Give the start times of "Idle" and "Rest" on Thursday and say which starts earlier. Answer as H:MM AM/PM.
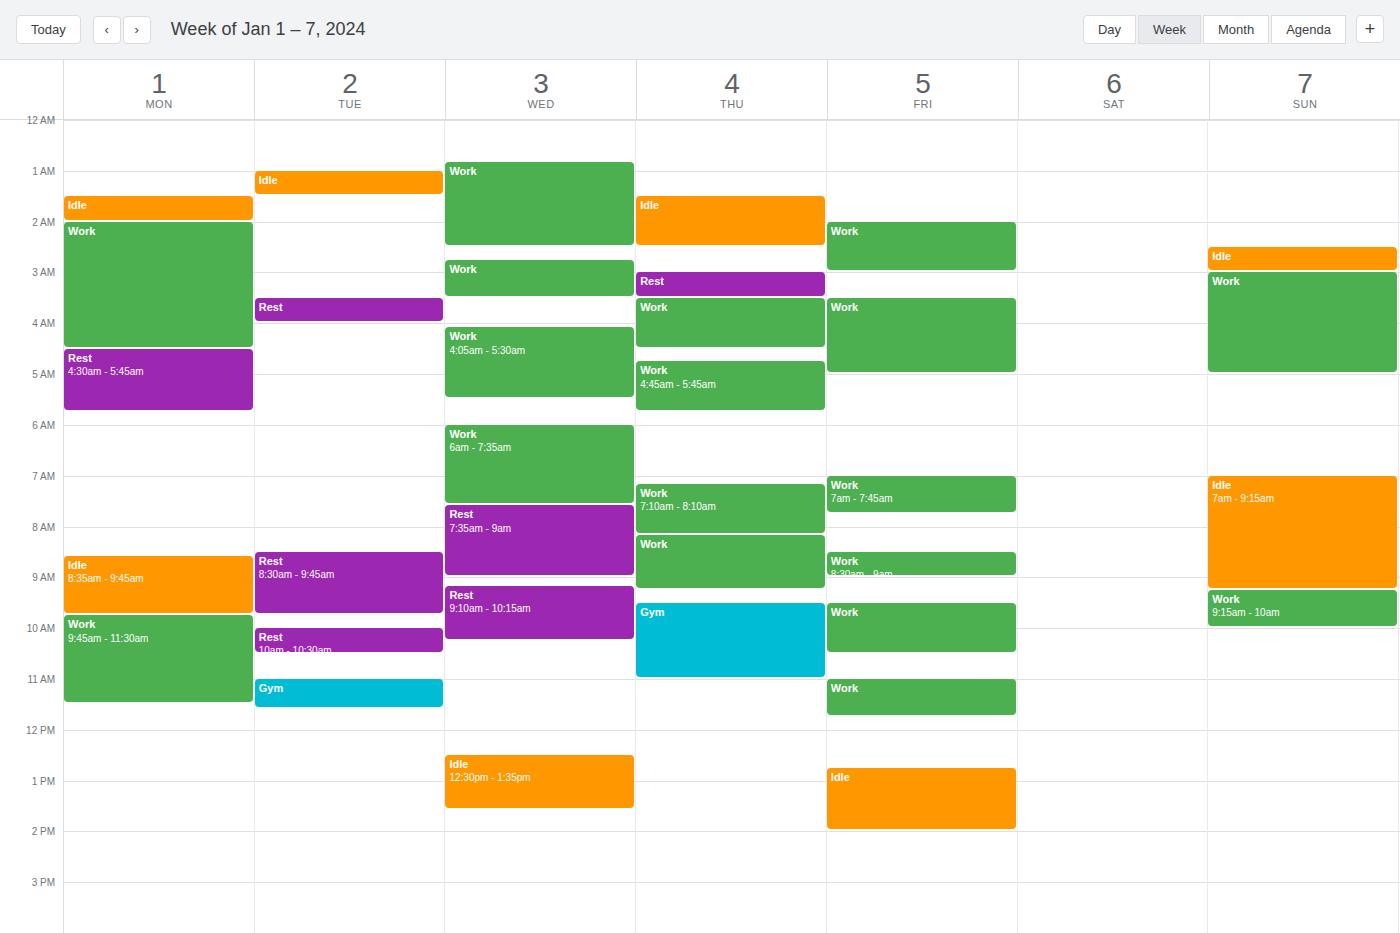
"Idle" 1:30 AM; "Rest" 3:00 AM.